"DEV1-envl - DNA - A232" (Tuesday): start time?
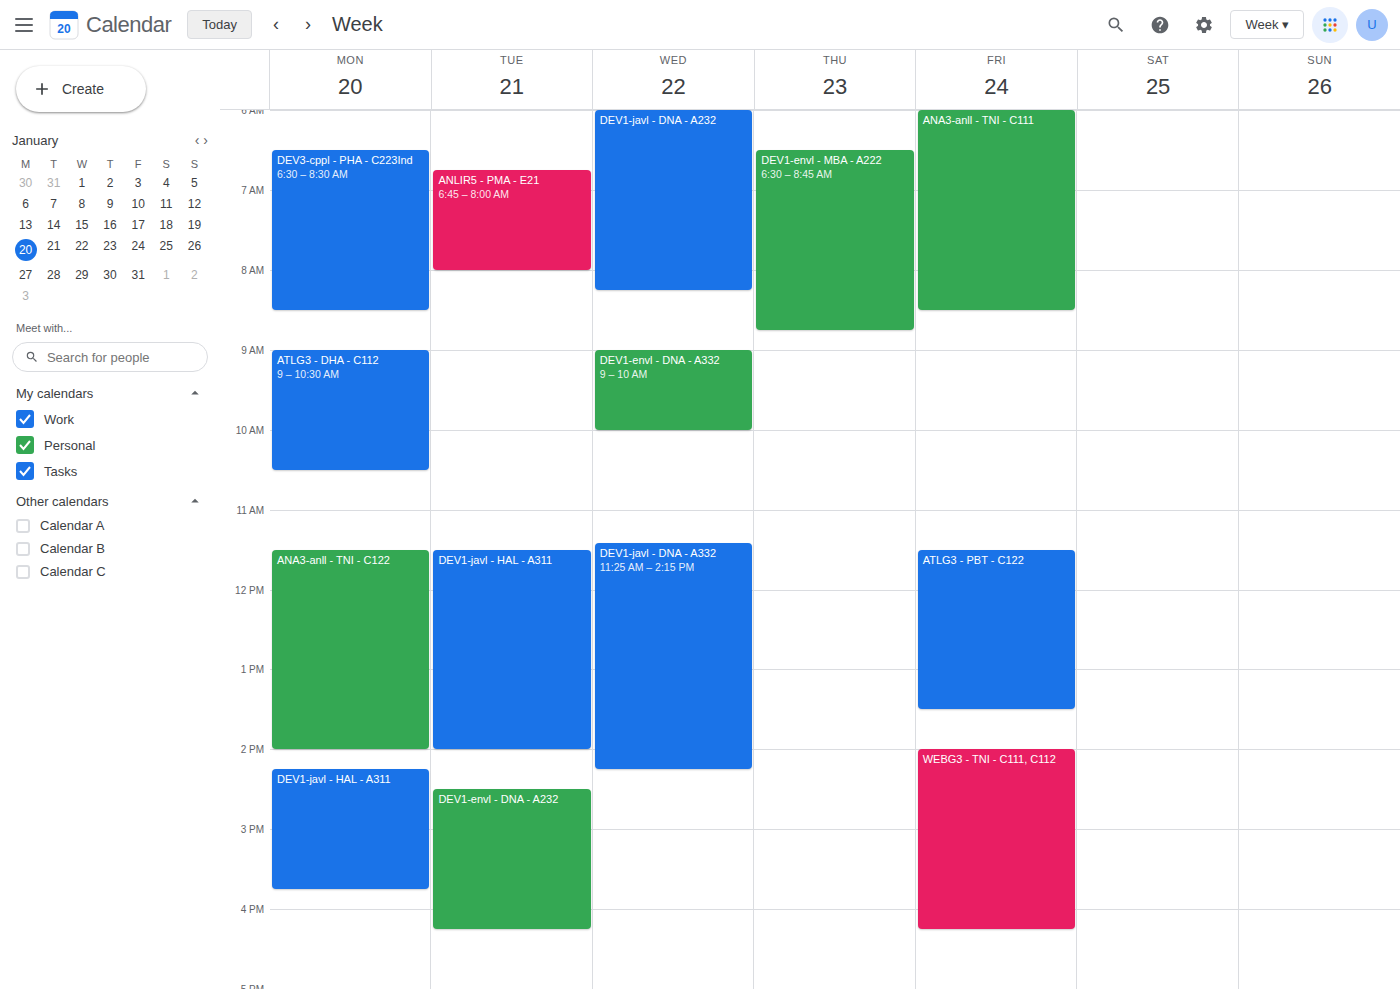
2:30 PM